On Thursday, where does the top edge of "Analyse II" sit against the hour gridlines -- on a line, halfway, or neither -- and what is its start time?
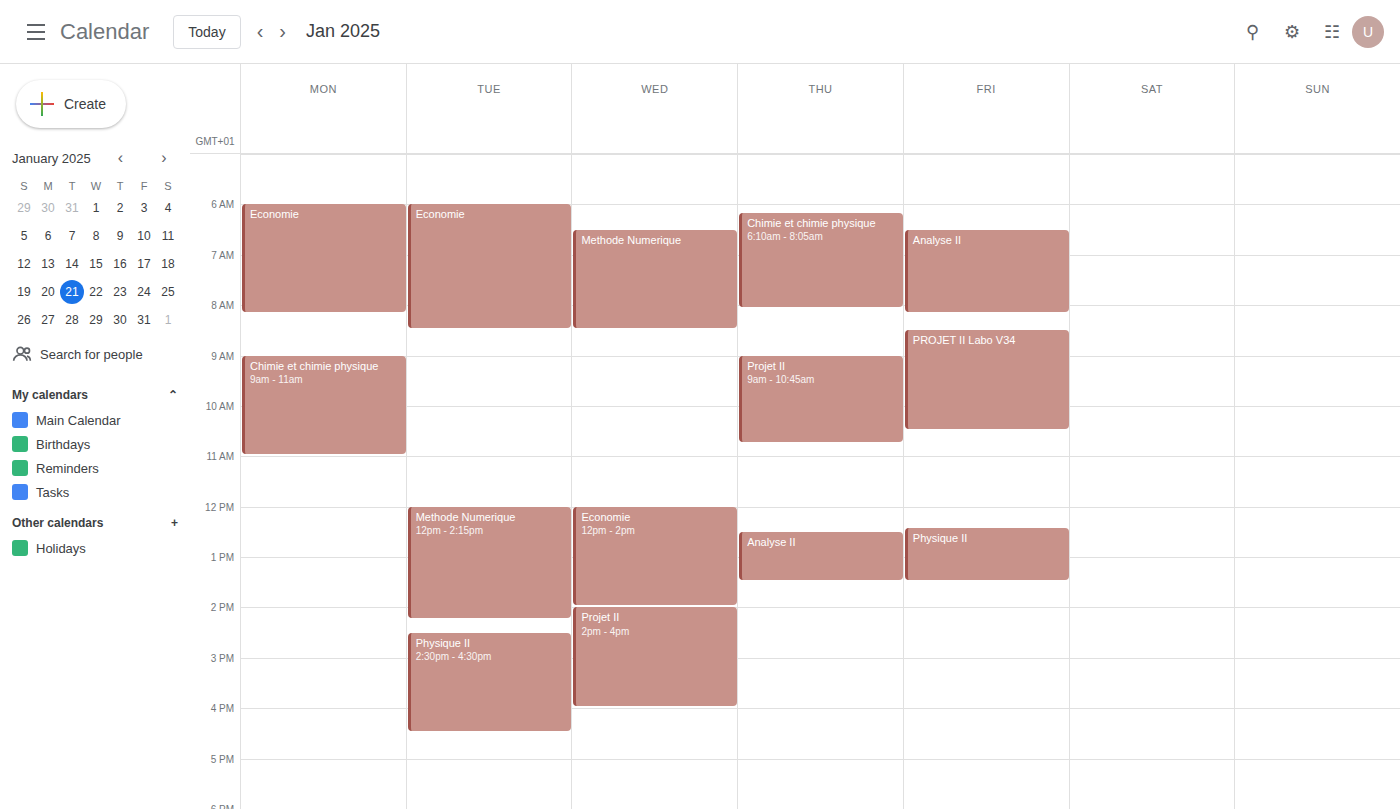
12:30 -- halfway between the 12:00 and 13:00 lines.